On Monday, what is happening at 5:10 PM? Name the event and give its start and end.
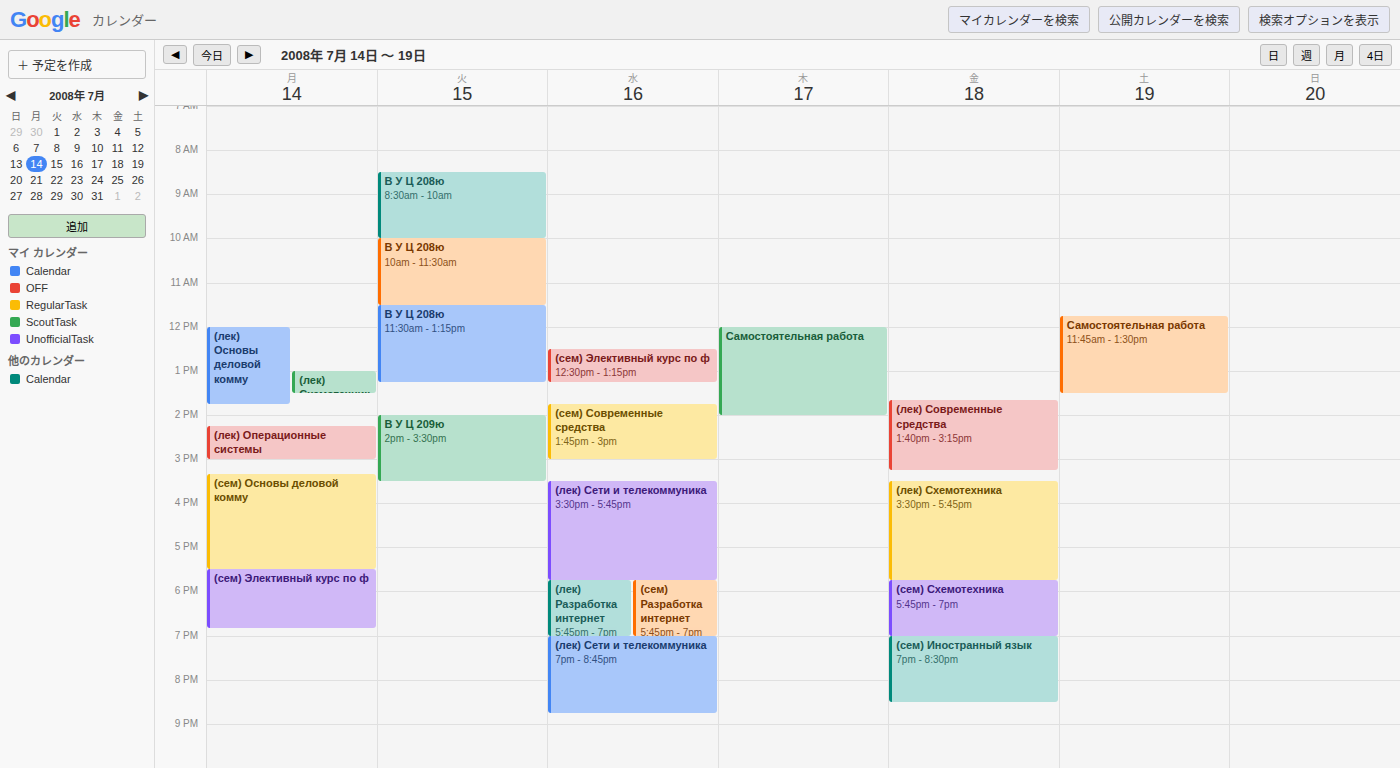
"(сем) Основы деловой комму", 3:20 PM to 5:30 PM